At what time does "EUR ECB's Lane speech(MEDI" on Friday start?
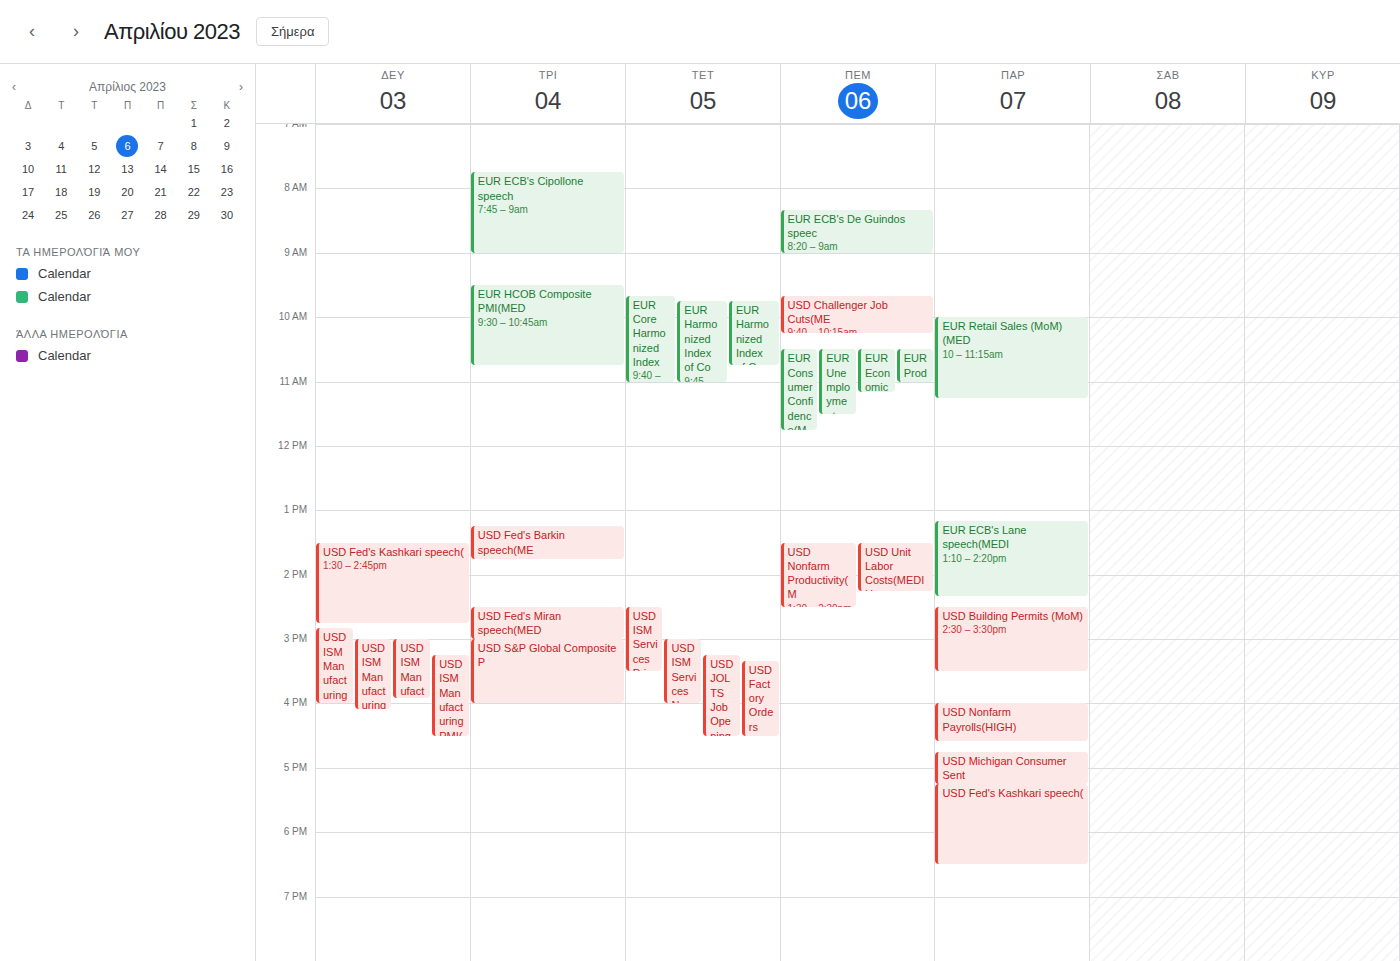
1:10 PM